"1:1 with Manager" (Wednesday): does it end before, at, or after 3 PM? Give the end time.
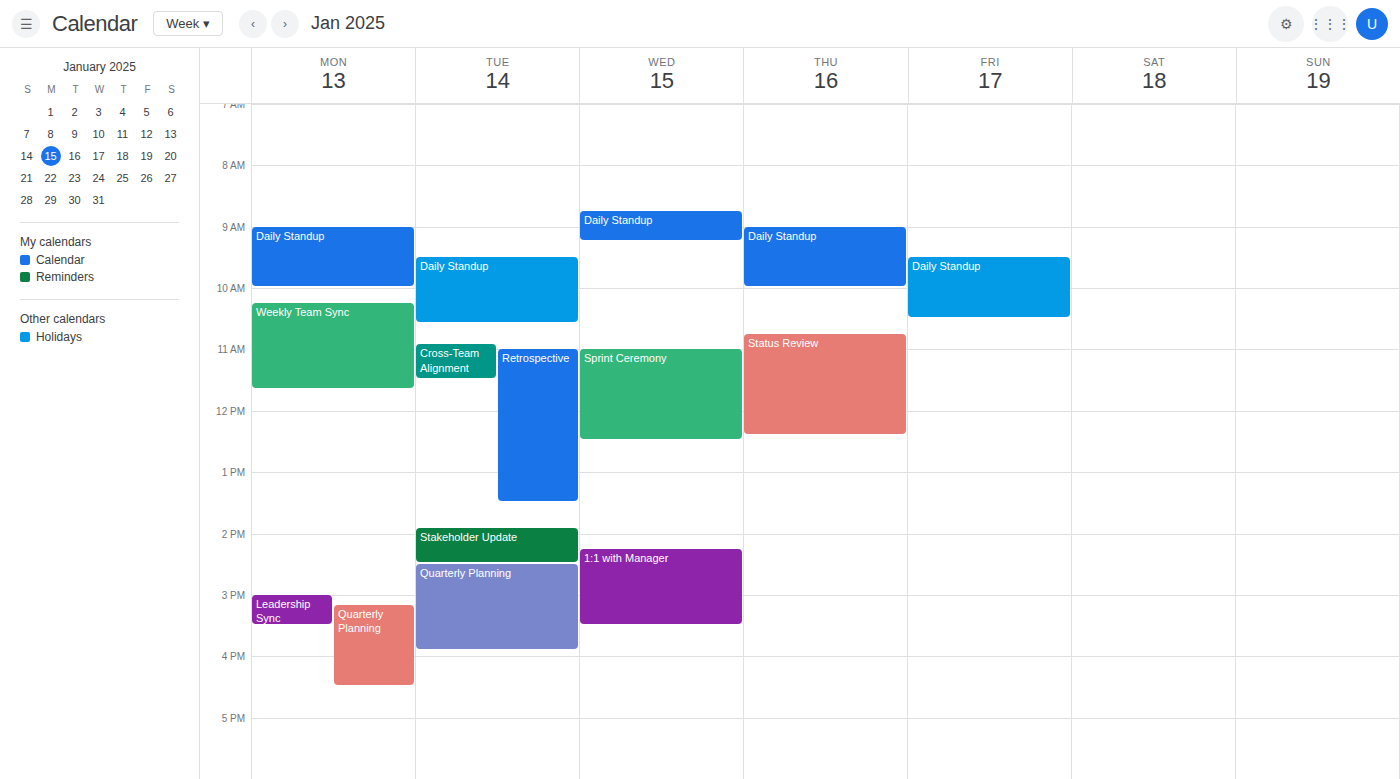
3:30 PM -- after 3 PM, 30 minutes below the 3 PM line.